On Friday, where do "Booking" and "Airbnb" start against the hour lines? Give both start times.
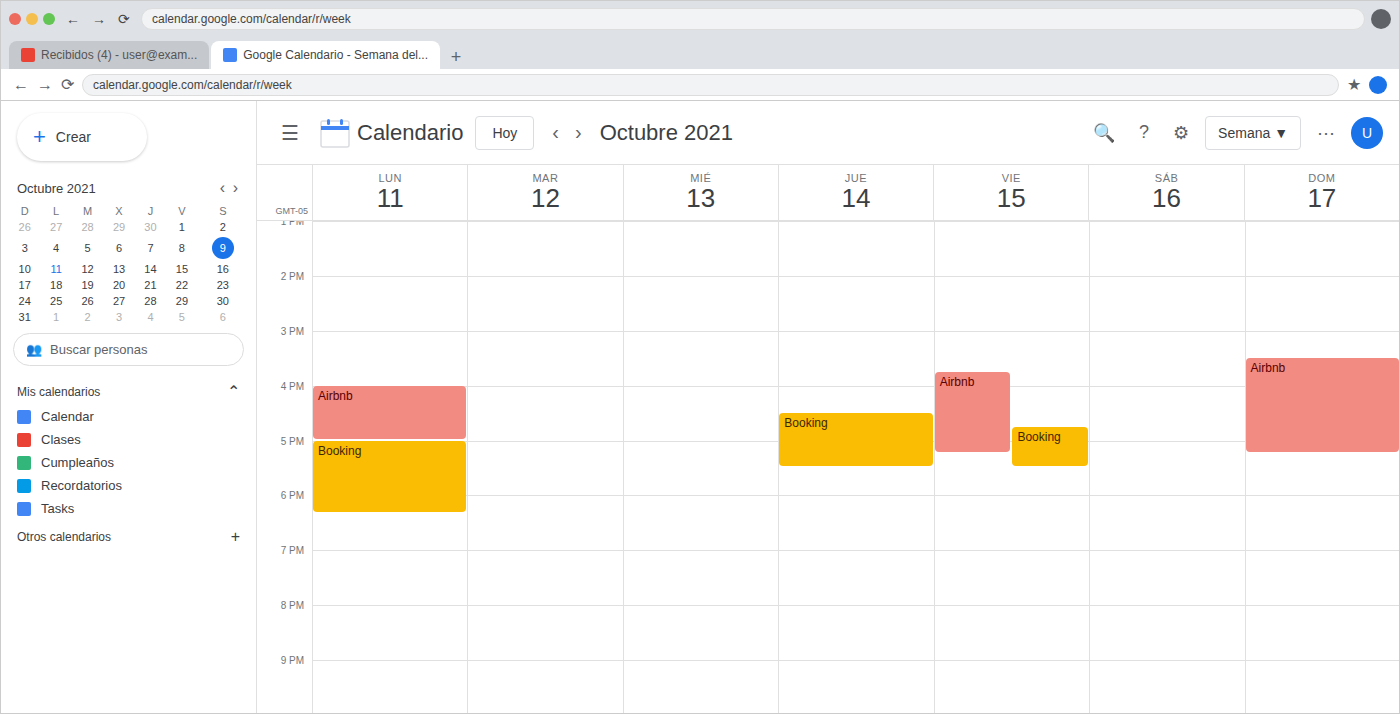
"Booking": 4:45 PM, neither: three quarters of the way from the 4 PM line to the 5 PM line. "Airbnb": 3:45 PM, neither: three quarters of the way from the 3 PM line to the 4 PM line.